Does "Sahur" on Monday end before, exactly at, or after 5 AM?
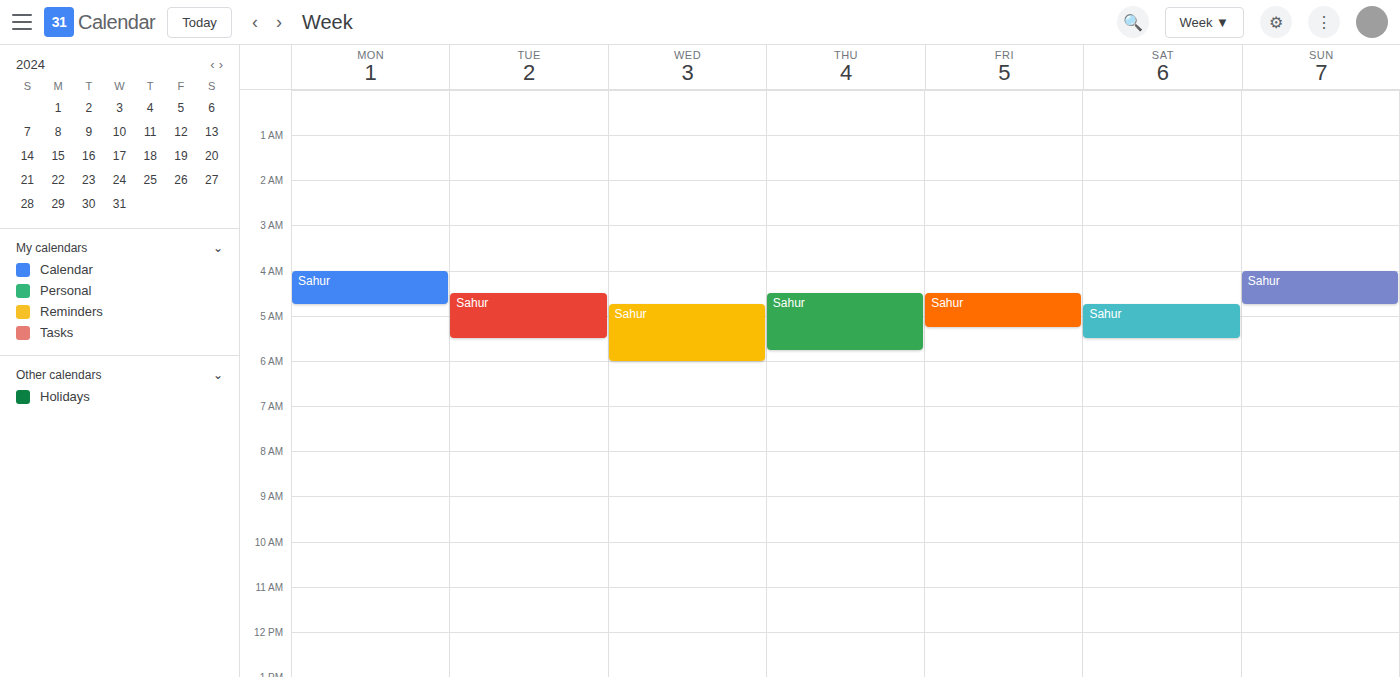
4:45 AM -- before 5 AM, 15 minutes above the 5 AM line.